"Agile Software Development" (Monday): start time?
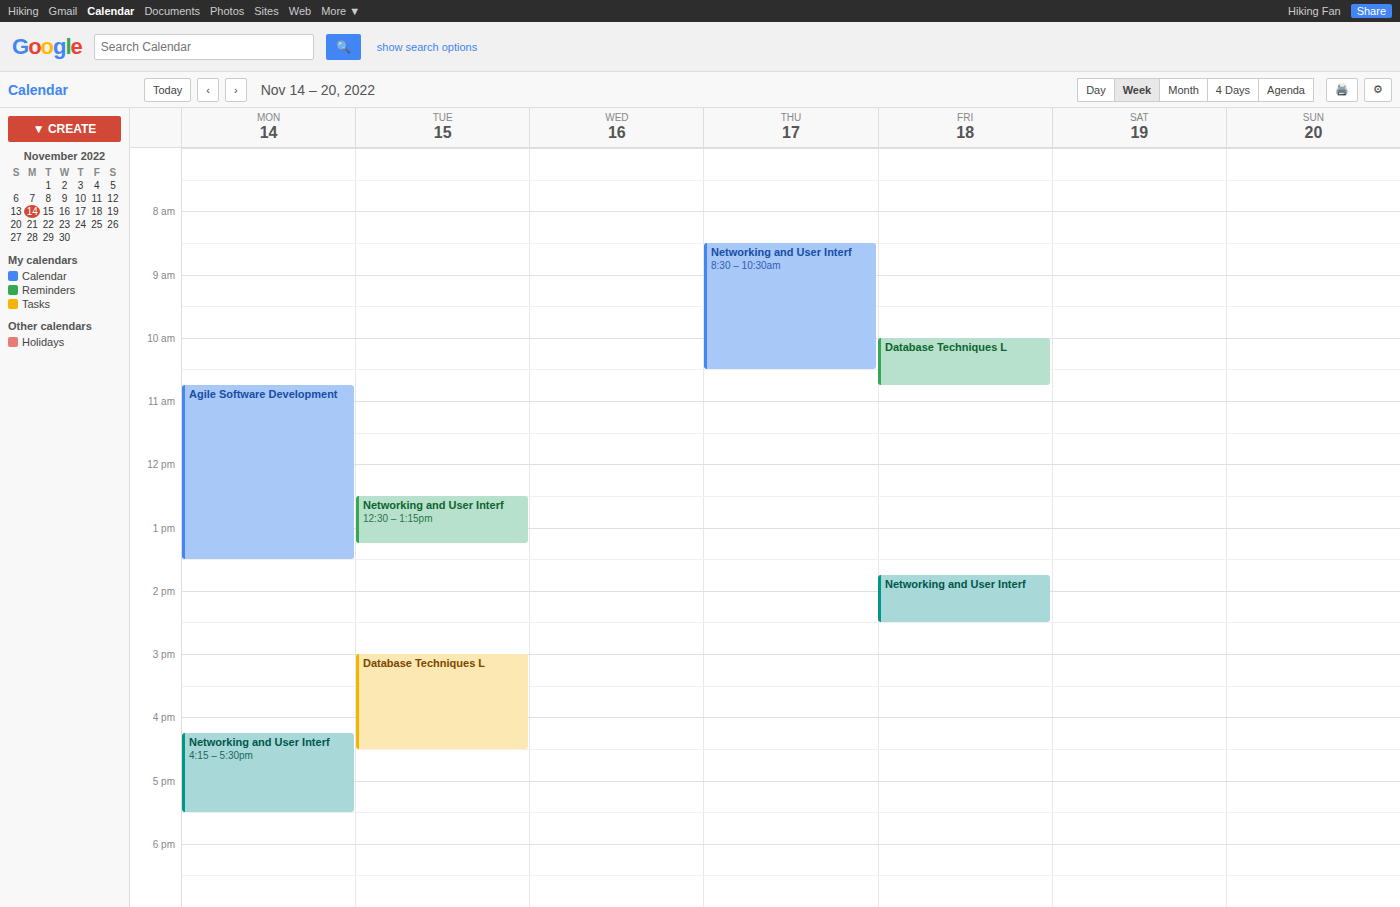
10:45 AM